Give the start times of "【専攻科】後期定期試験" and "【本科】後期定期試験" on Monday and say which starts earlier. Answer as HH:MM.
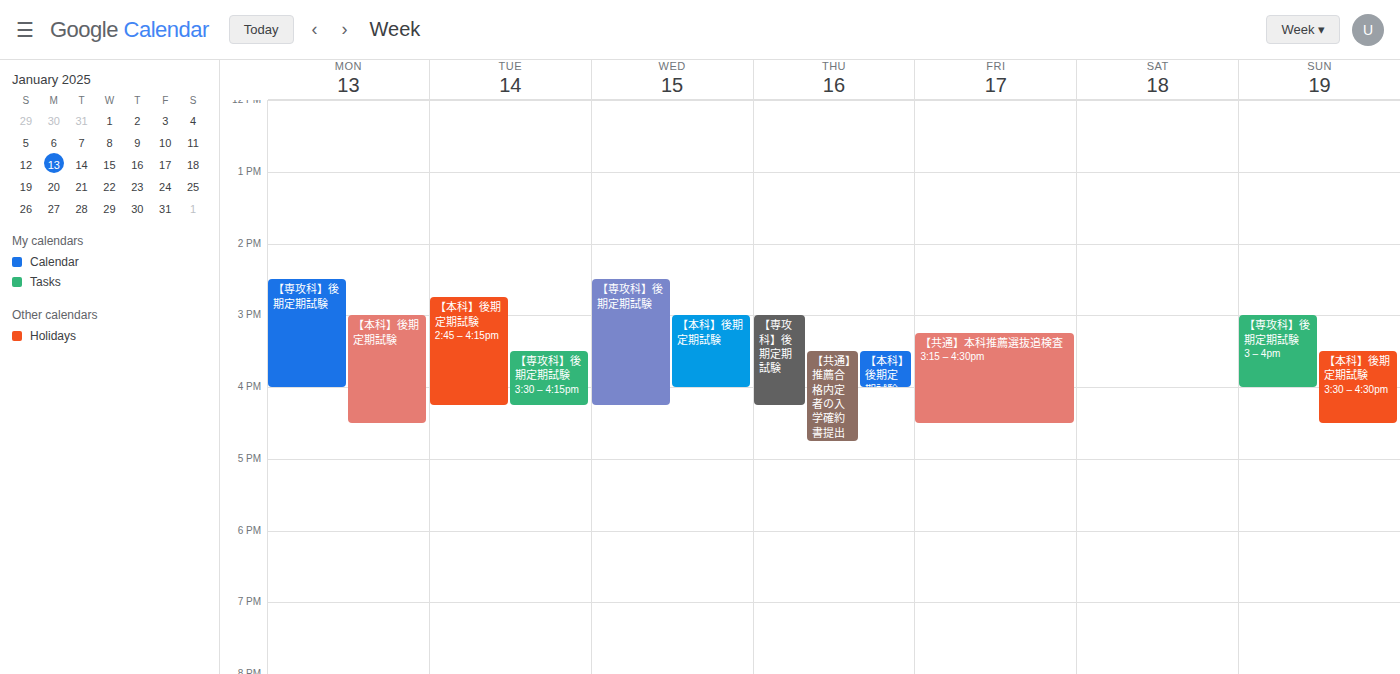
"【専攻科】後期定期試験" 14:30; "【本科】後期定期試験" 15:00.